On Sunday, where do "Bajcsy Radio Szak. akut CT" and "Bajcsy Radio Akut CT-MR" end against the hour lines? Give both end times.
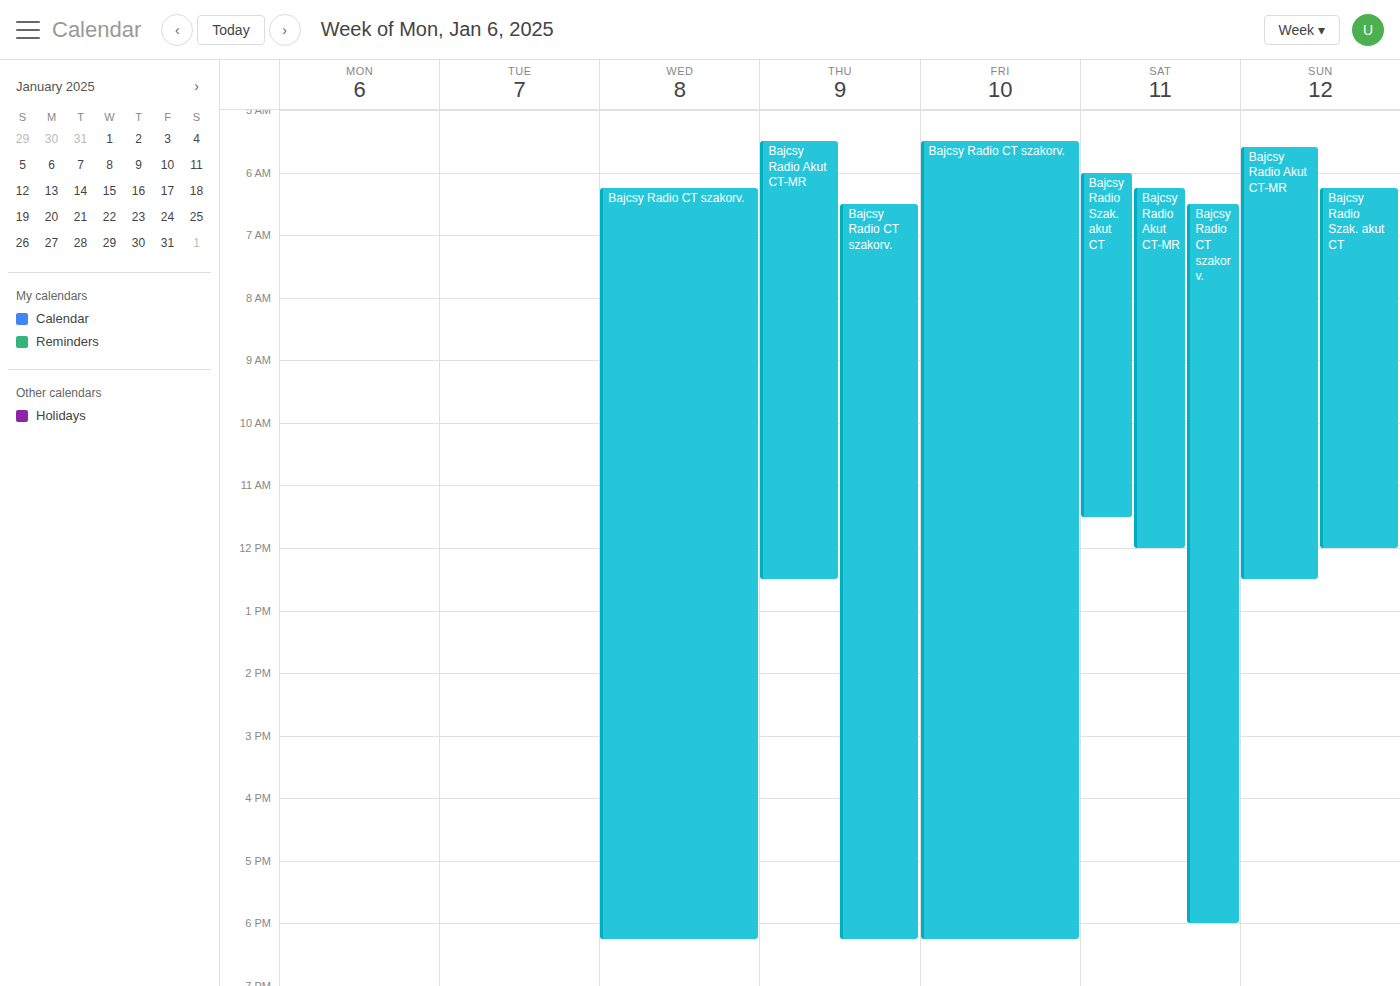
"Bajcsy Radio Szak. akut CT": 12:00 PM, exactly on the 12 PM line. "Bajcsy Radio Akut CT-MR": 12:30 PM, halfway between the 12 PM and 1 PM lines.